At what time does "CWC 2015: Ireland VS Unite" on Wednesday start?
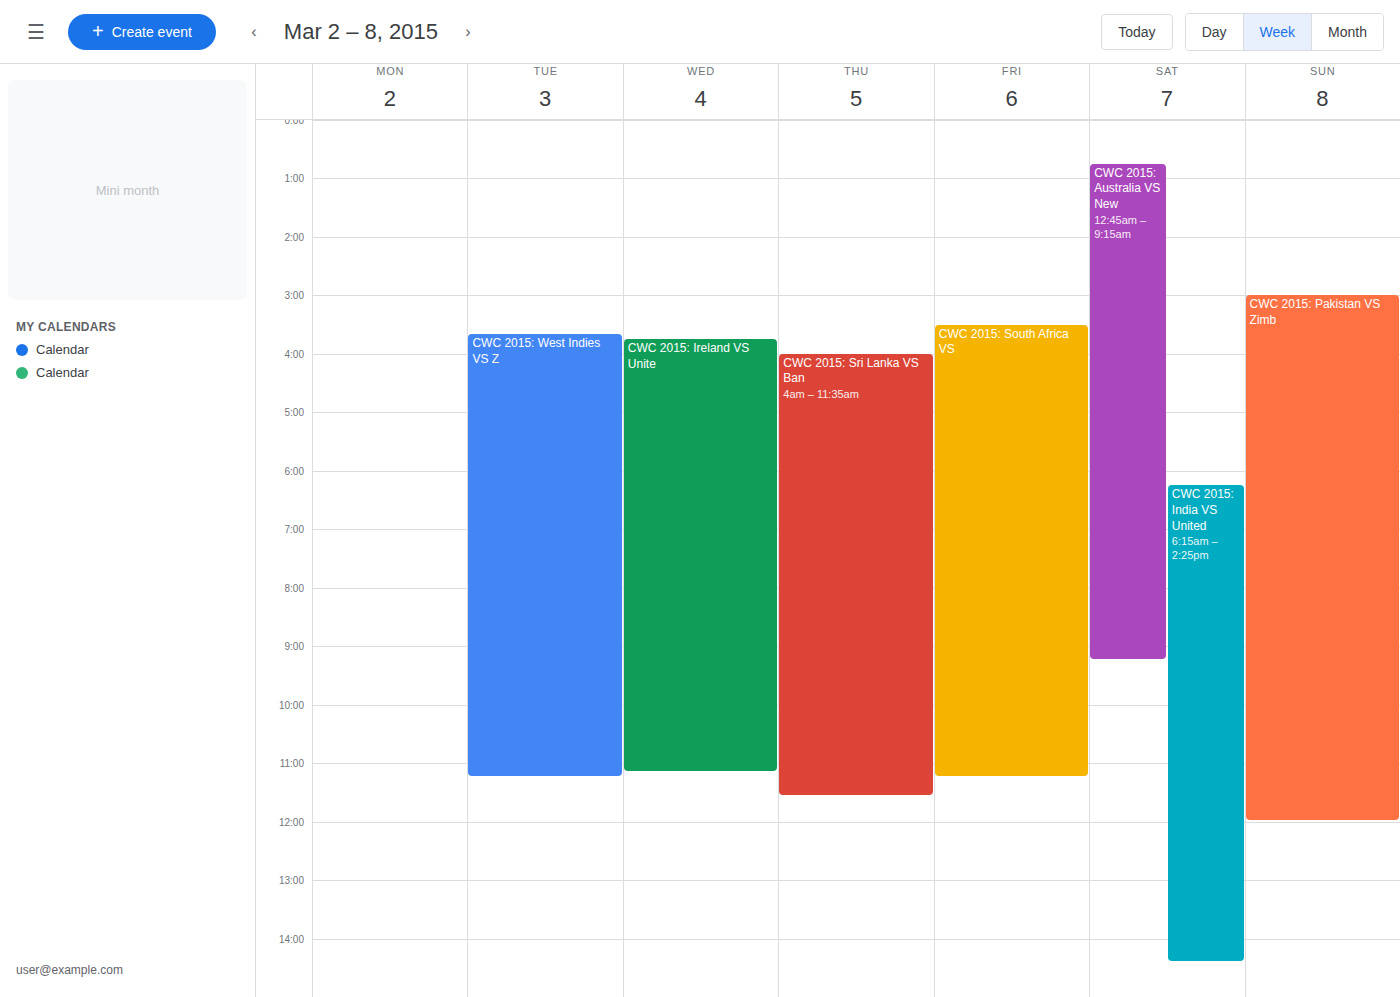
3:45 AM